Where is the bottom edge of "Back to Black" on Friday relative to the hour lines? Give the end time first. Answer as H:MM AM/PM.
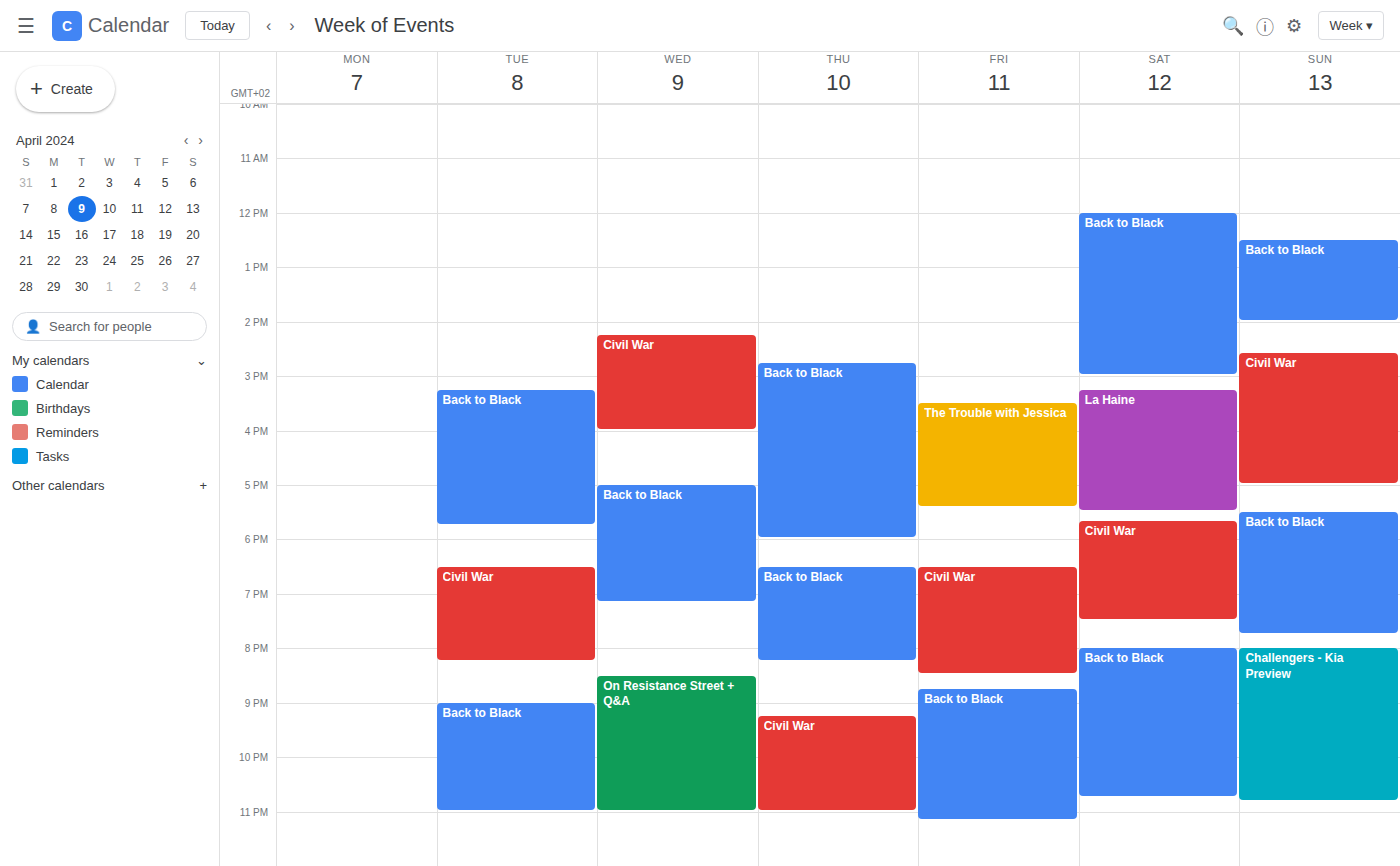
11:10 PM -- neither: 10 minutes below the 11 PM line and 50 minutes above the 12 AM line.